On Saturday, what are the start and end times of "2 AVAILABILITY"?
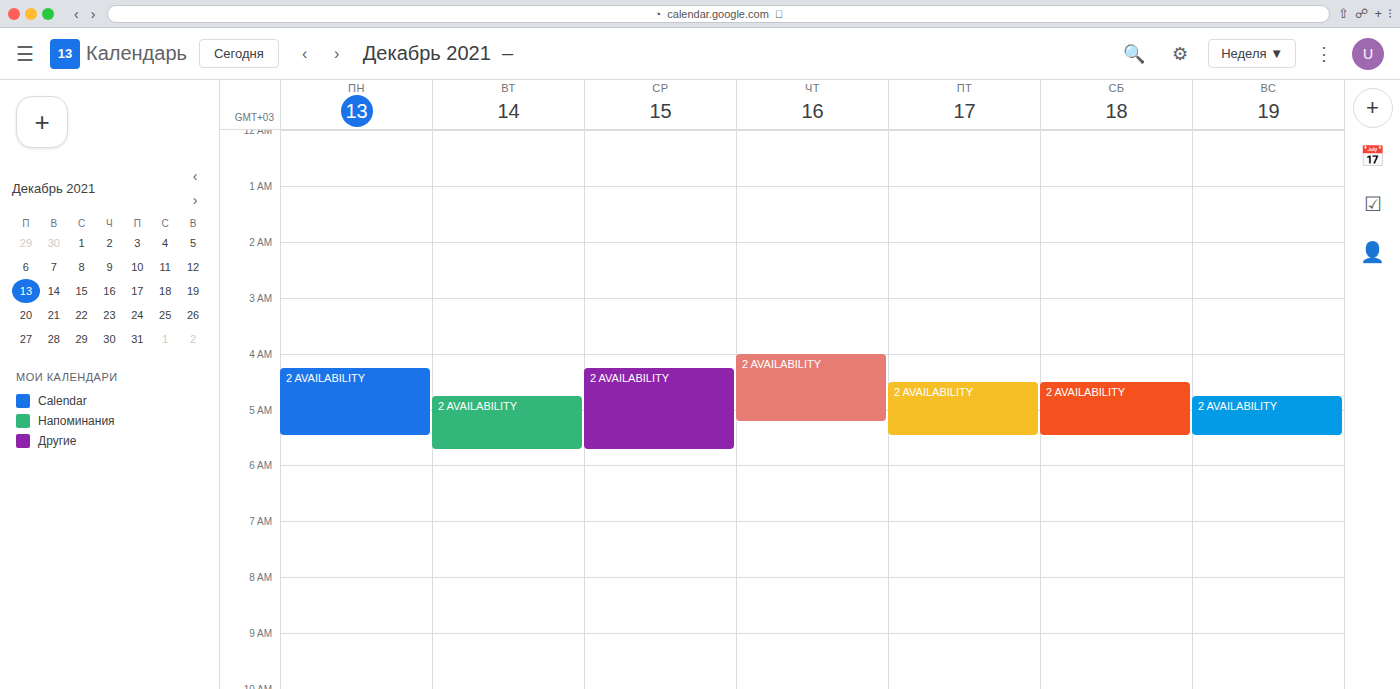
04:30 to 05:30